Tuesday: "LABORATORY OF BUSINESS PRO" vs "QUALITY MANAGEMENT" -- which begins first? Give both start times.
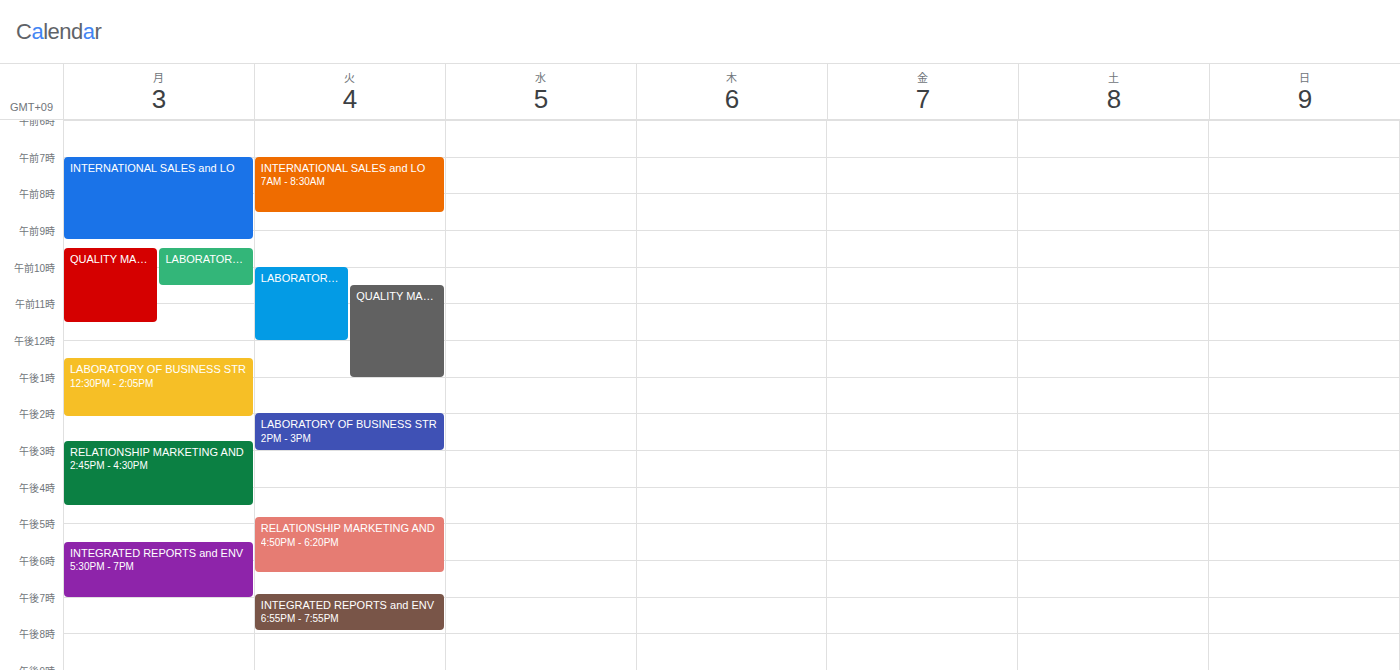
"LABORATORY OF BUSINESS PRO" 10:00; "QUALITY MANAGEMENT" 10:30.